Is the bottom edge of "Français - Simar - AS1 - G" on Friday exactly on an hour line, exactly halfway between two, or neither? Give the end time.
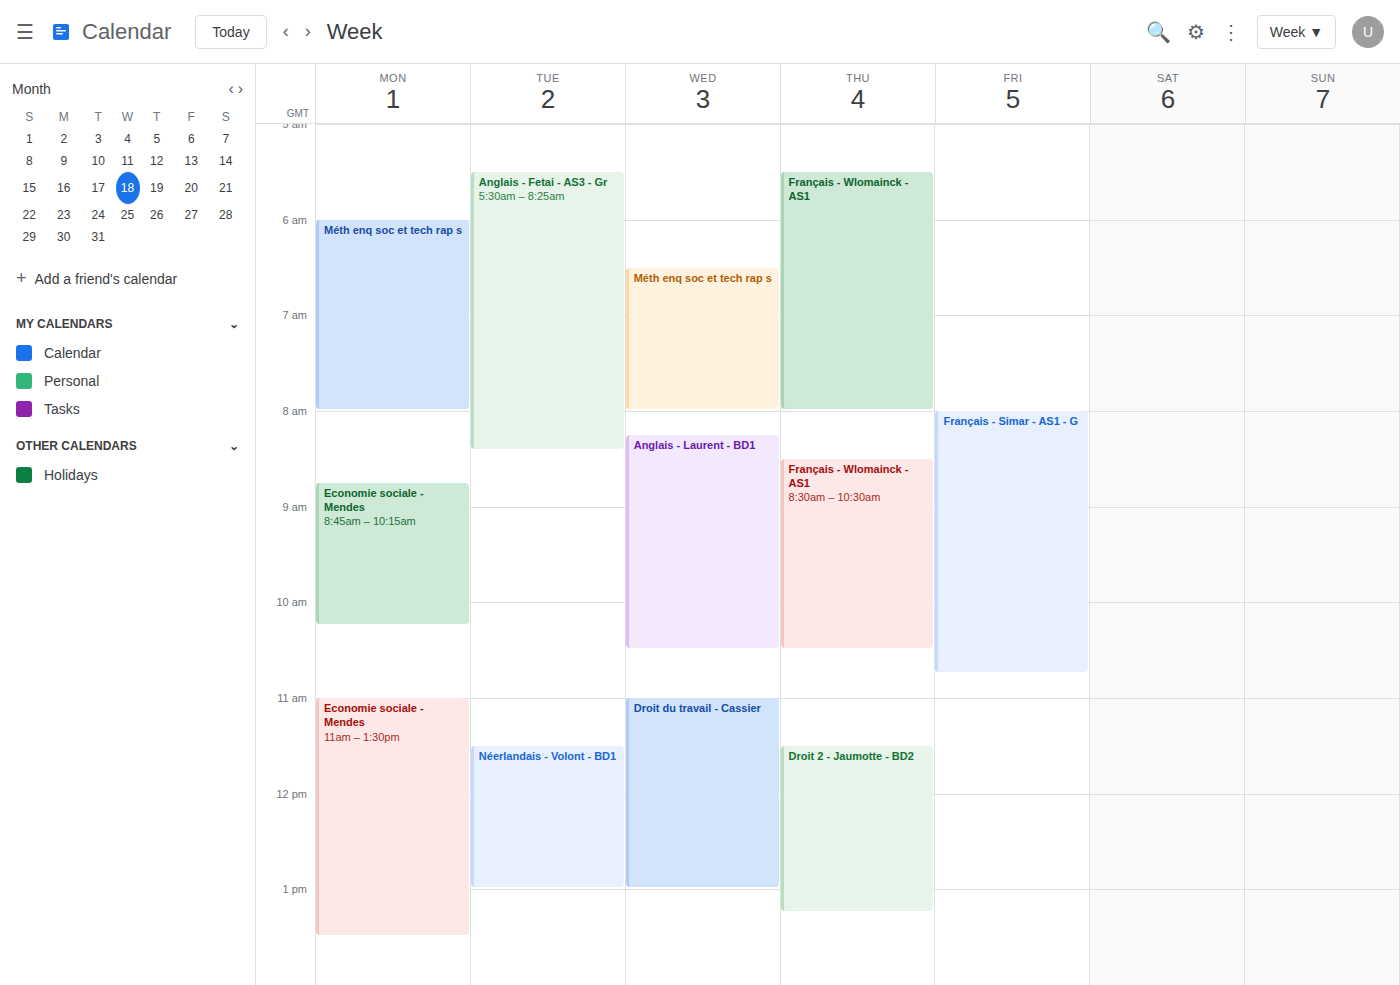
10:45 AM -- neither: three quarters of the way from the 10 AM line to the 11 AM line.